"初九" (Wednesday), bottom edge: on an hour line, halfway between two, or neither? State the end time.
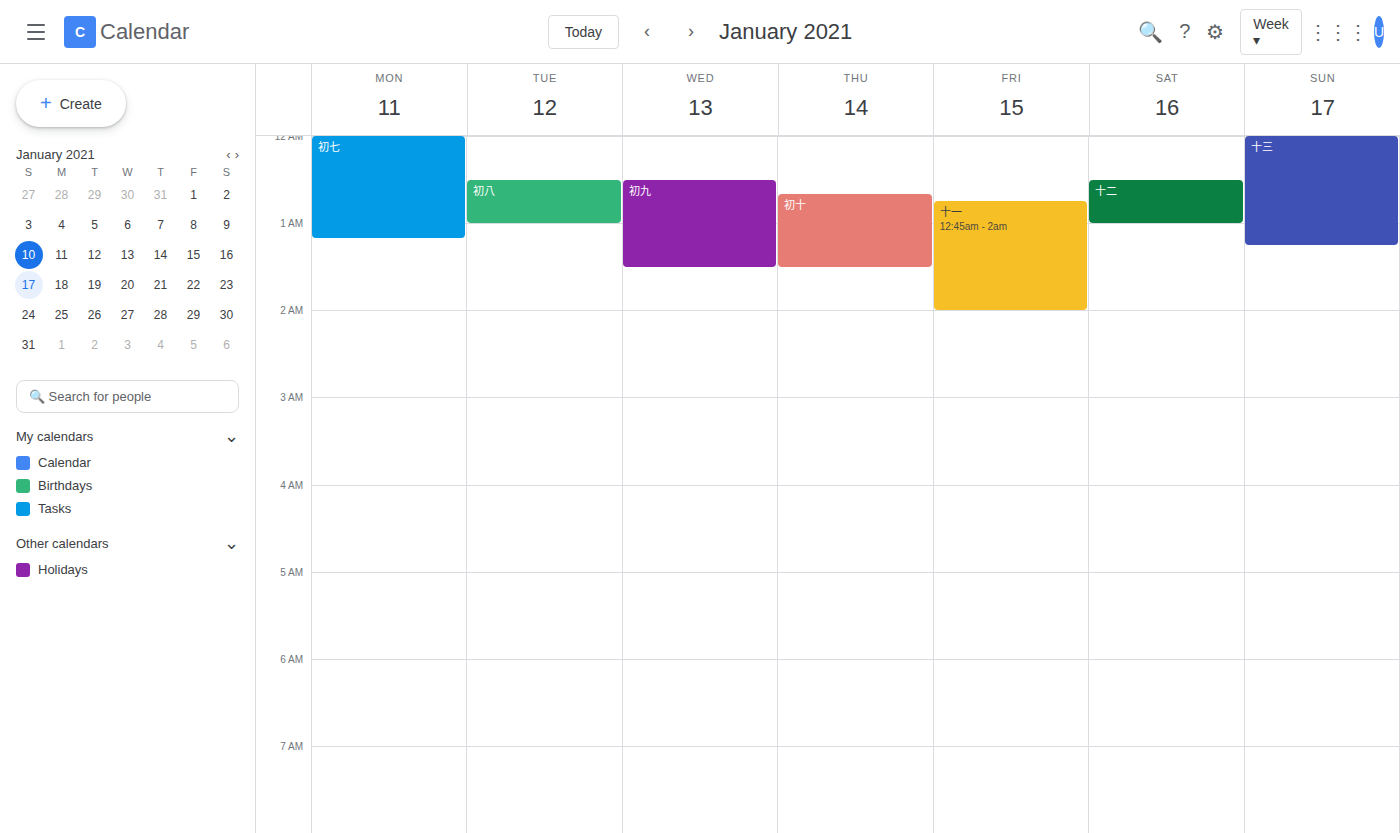
1:30 AM -- halfway between the 1 AM and 2 AM lines.